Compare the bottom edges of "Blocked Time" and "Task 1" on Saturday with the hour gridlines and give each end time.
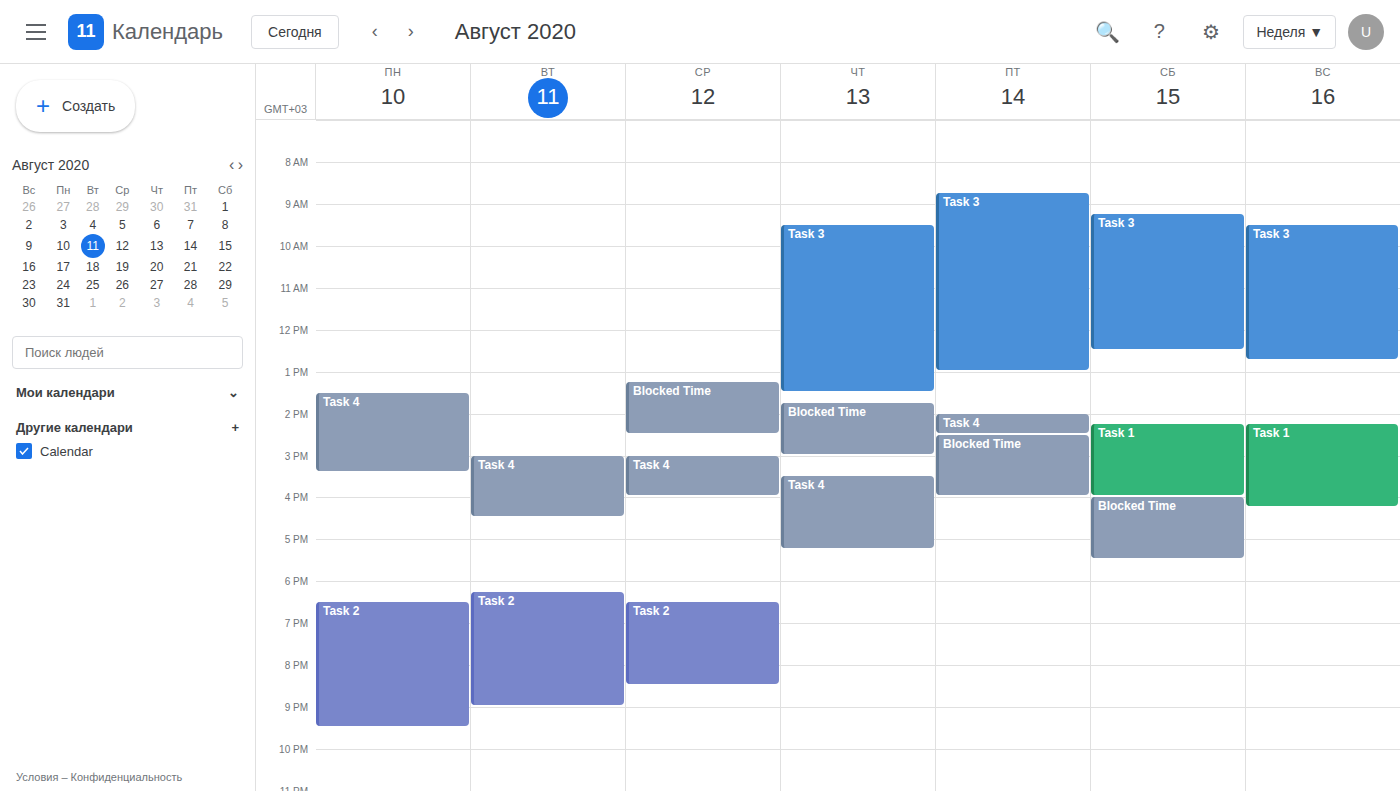
"Blocked Time": 5:30 PM, halfway between the 5 PM and 6 PM lines. "Task 1": 4:00 PM, exactly on the 4 PM line.